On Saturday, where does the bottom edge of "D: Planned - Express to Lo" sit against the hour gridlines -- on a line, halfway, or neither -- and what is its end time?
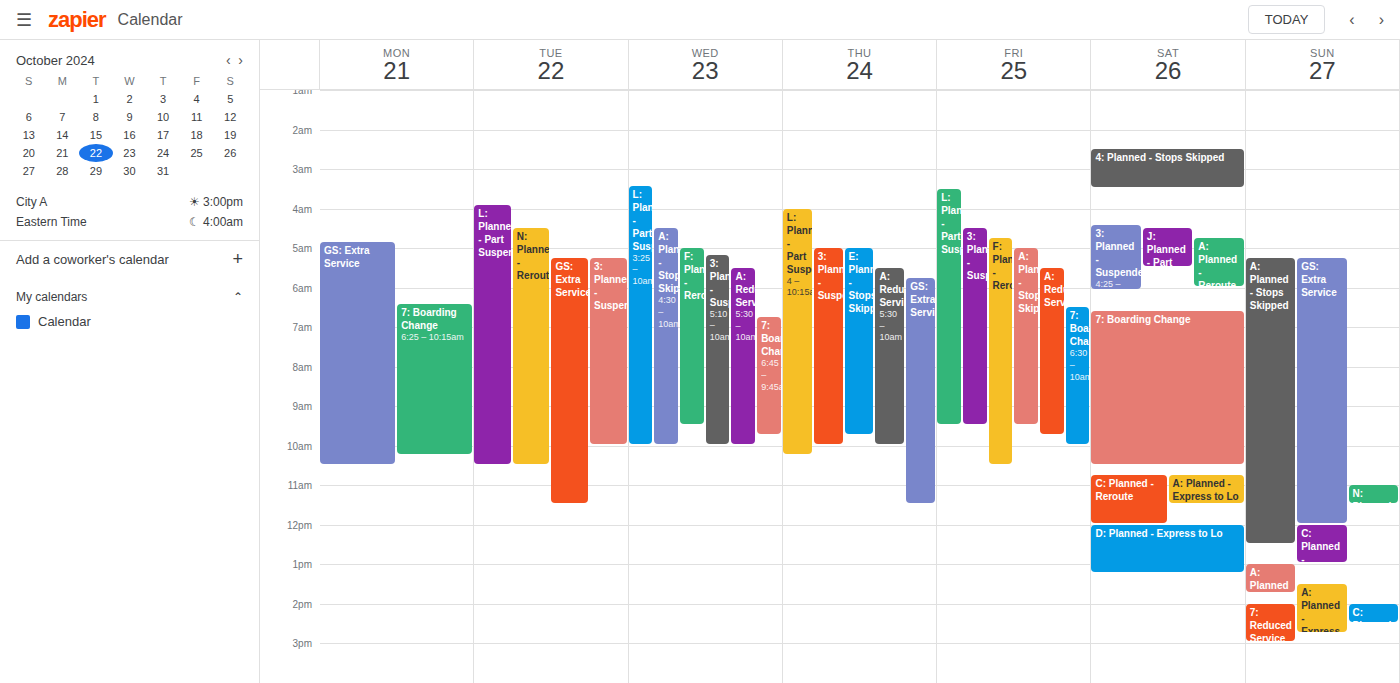
1:15 PM -- neither: a quarter of the way from the 1 PM line to the 2 PM line.